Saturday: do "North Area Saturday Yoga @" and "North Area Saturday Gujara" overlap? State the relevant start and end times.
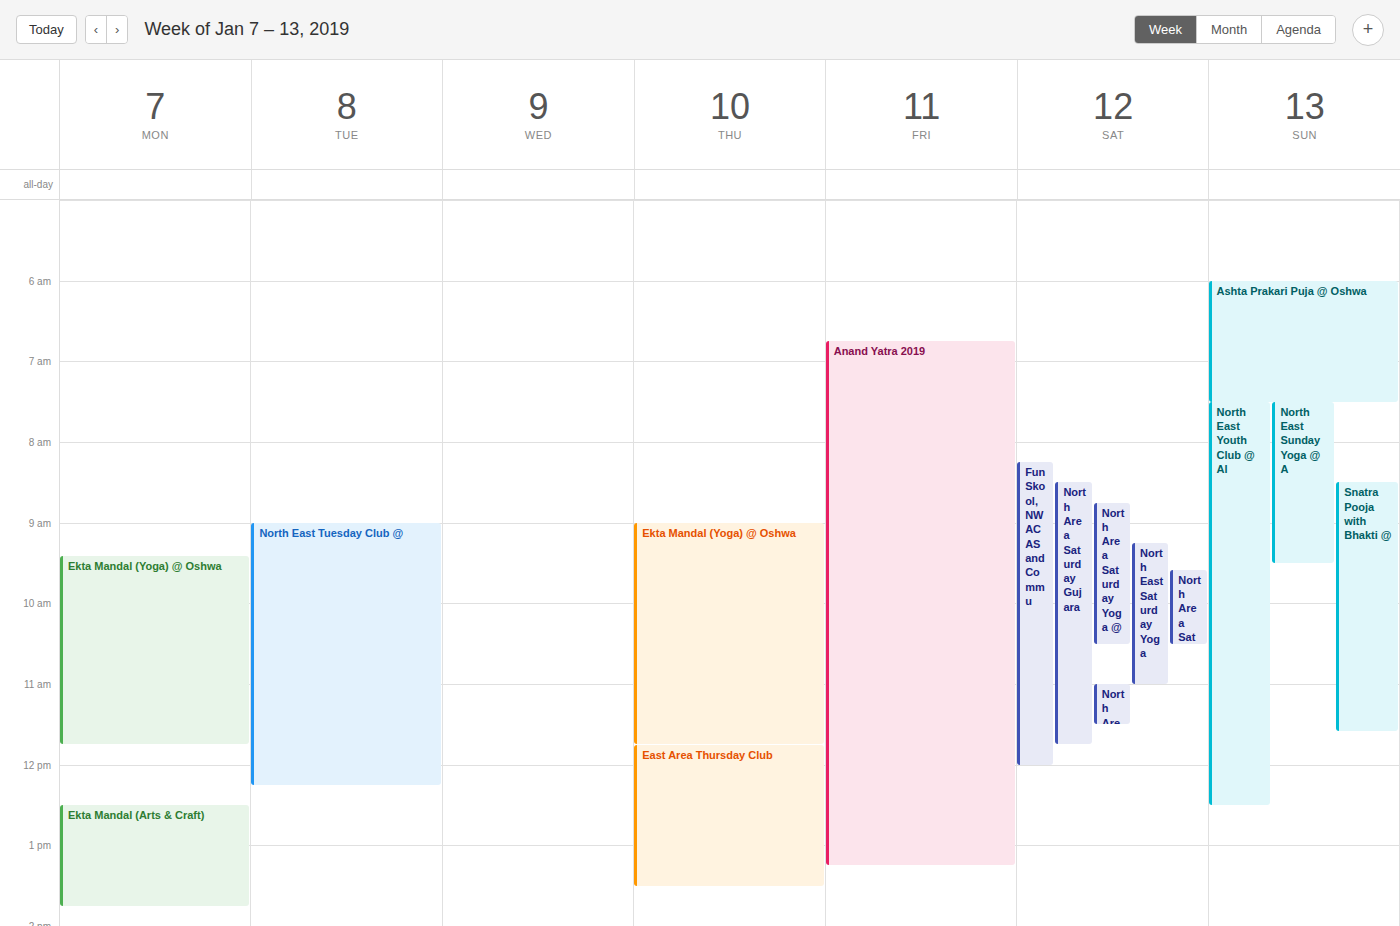
"North Area Saturday Yoga @" runs 8:45 AM to 10:30 AM, inside "North Area Saturday Gujara" -- they overlap.